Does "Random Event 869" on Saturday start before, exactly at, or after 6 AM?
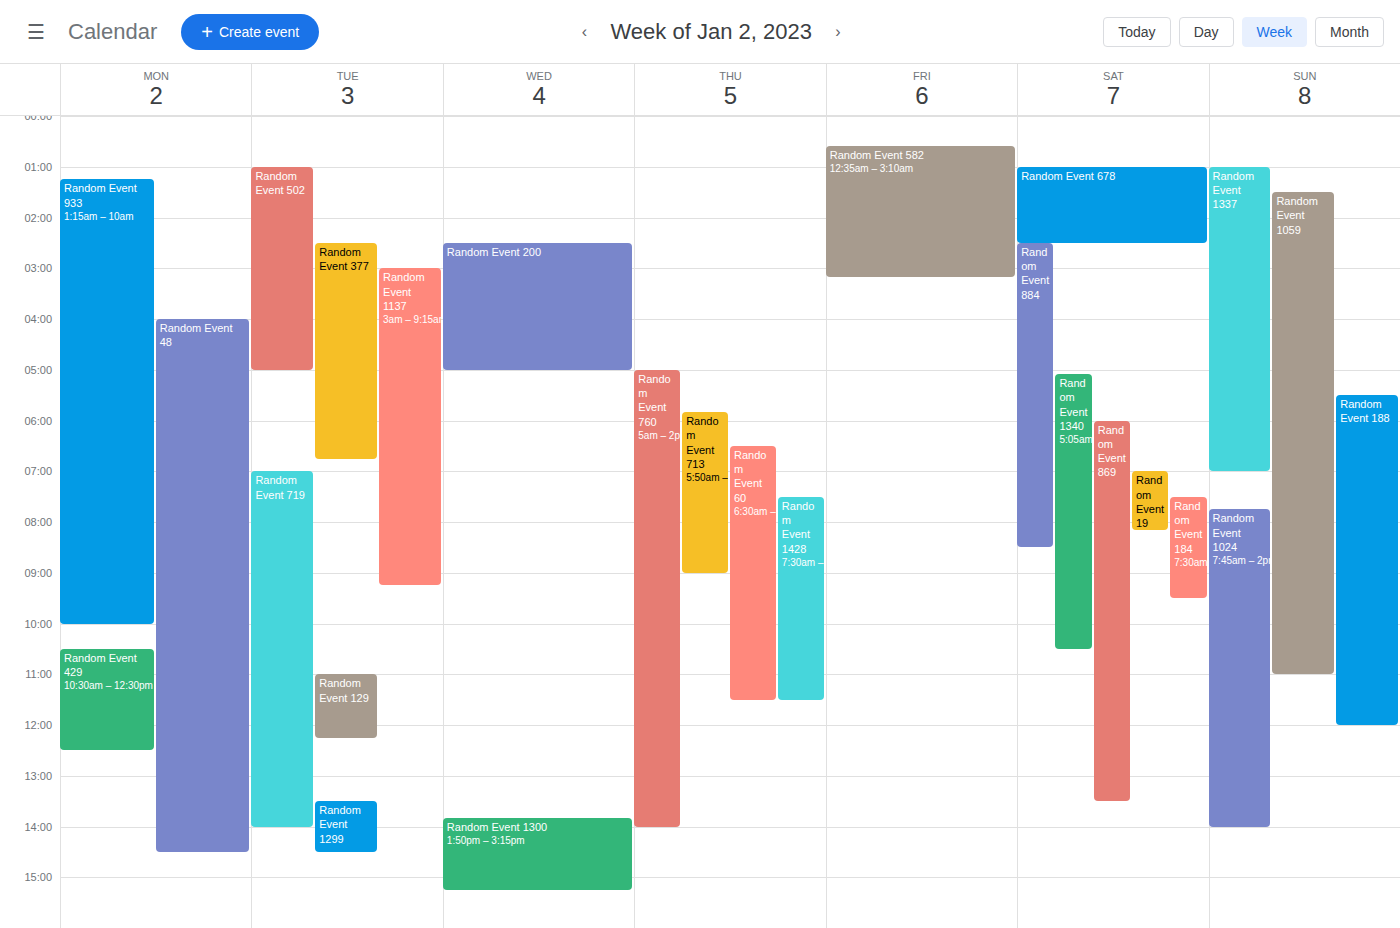
6:00 AM -- exactly at 6 AM, on the 6 AM line.